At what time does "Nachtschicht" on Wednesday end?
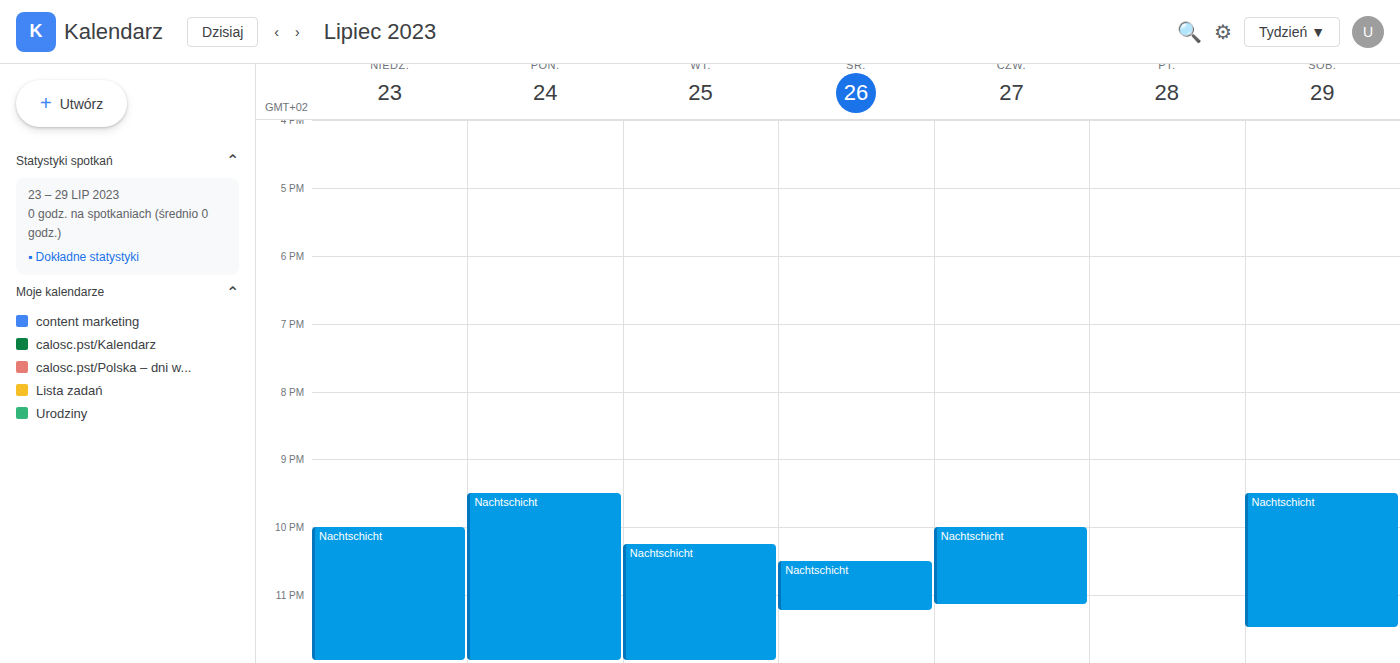
11:15 PM